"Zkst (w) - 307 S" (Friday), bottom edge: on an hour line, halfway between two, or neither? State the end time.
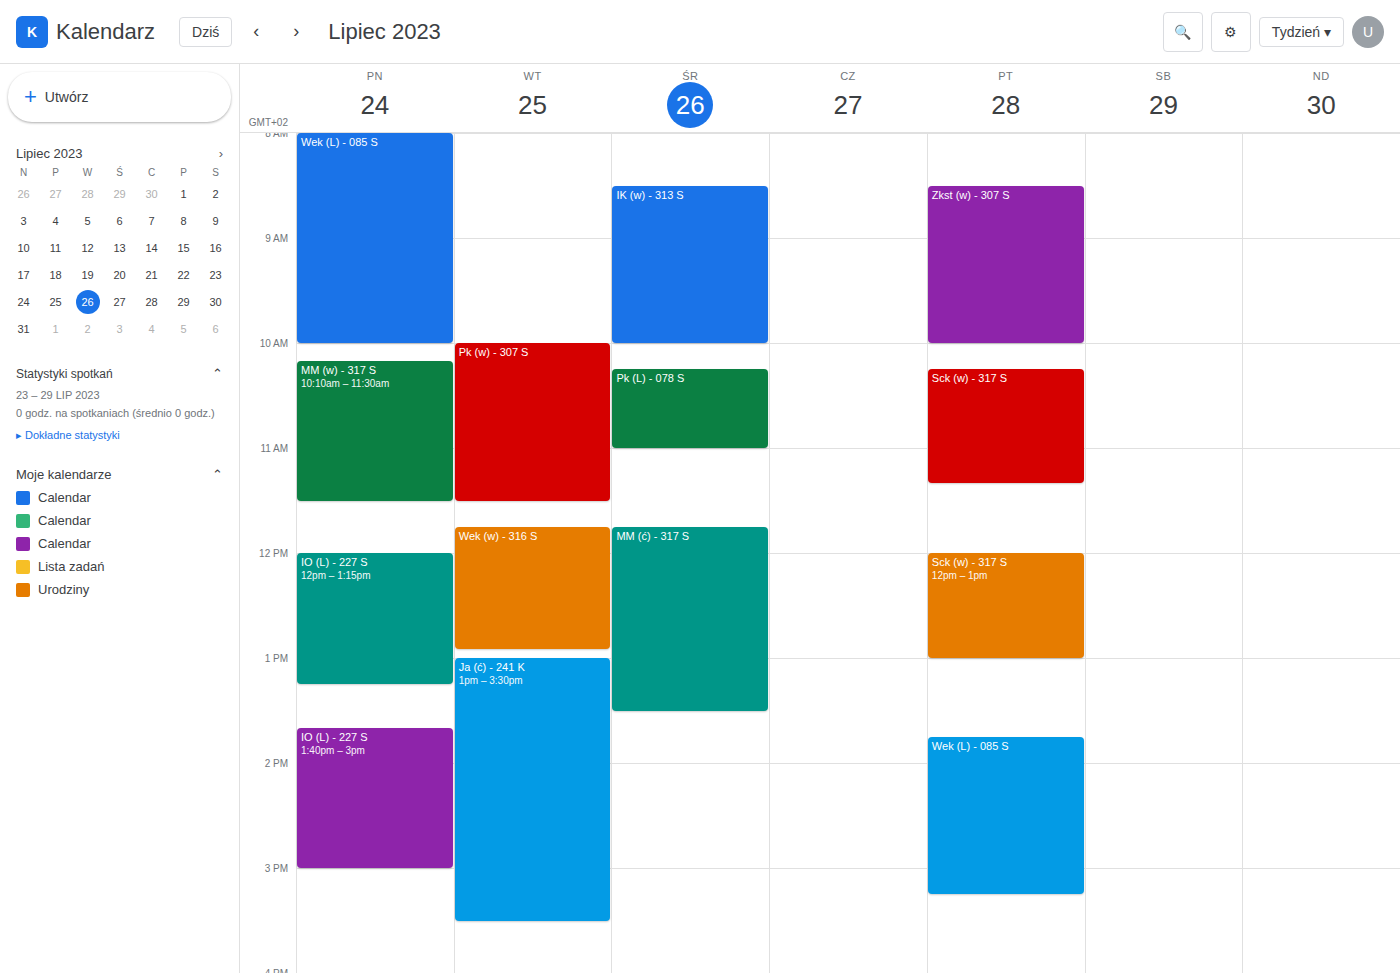
10:00 -- exactly on the 10:00 line.